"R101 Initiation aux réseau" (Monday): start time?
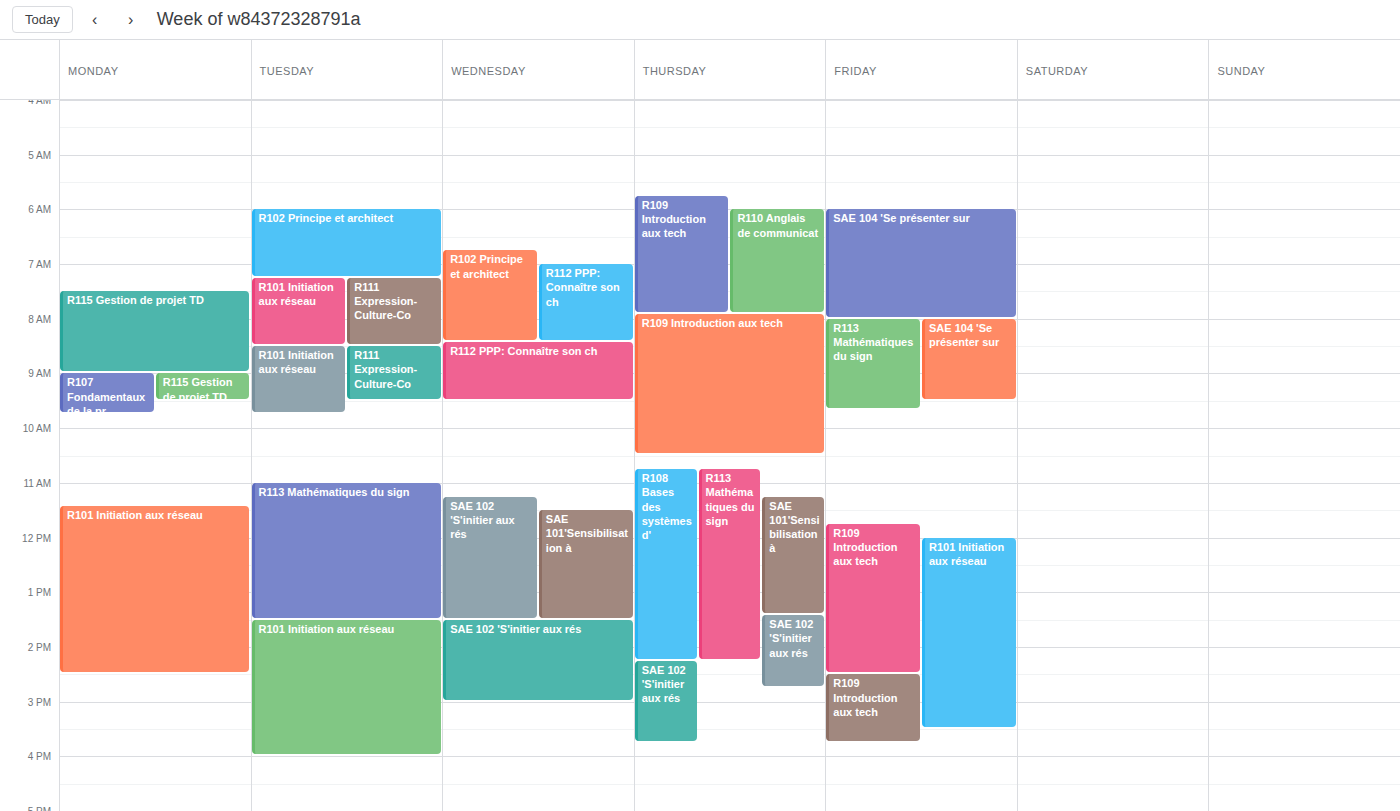
11:25 AM